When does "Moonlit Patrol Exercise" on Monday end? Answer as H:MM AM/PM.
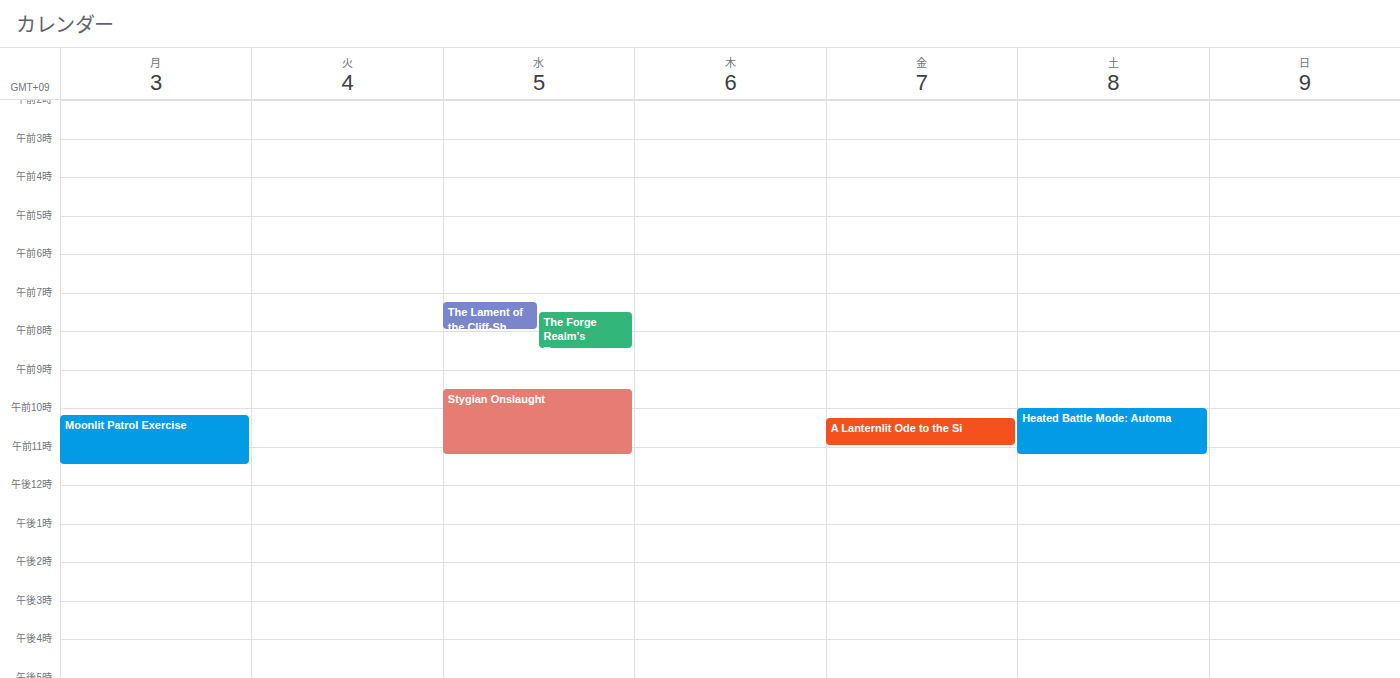
11:30 AM